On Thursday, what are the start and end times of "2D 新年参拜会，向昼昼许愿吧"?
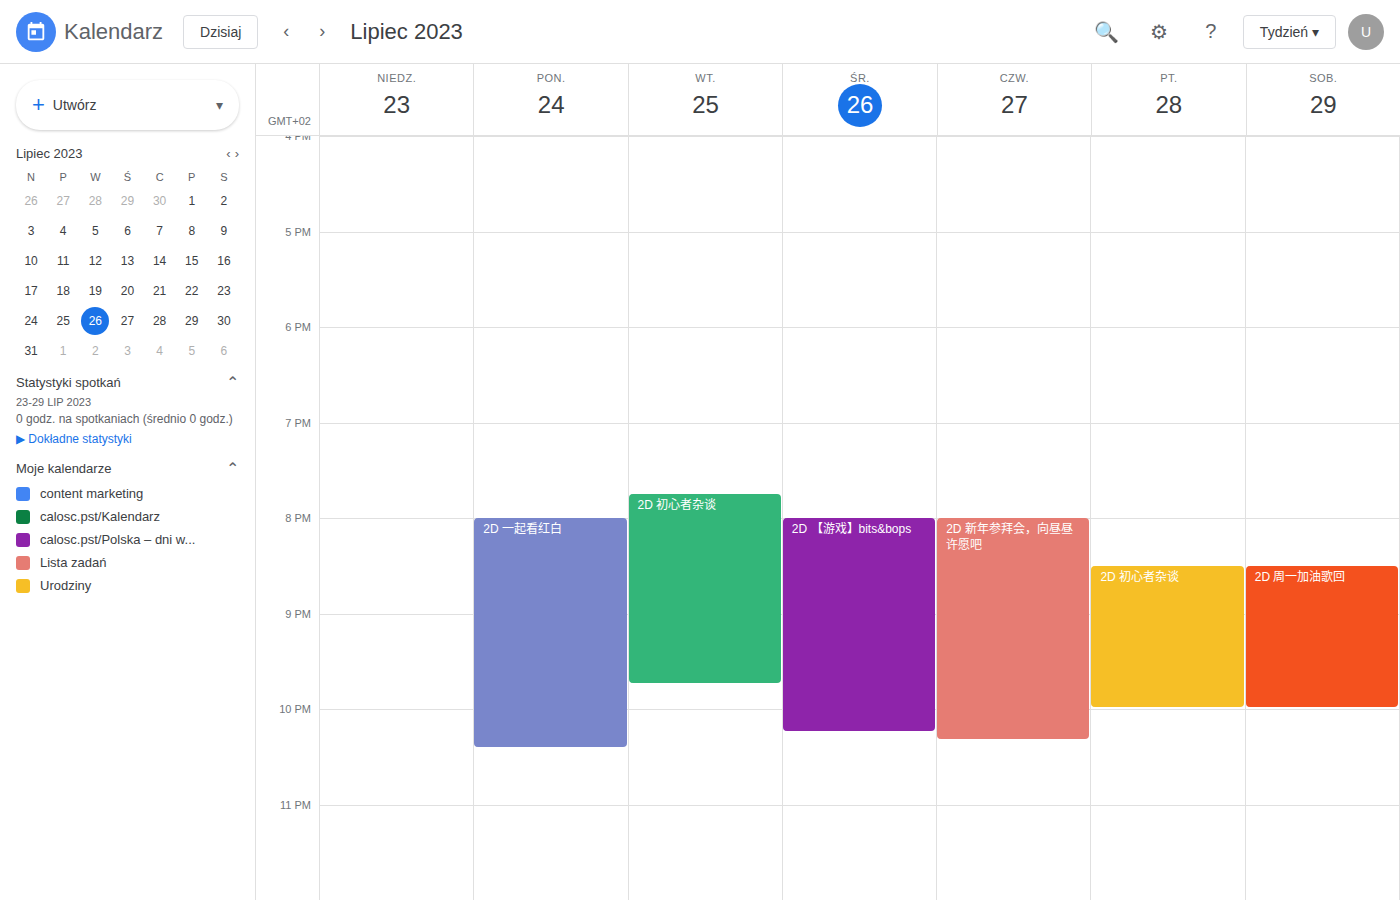
8:00 PM to 10:20 PM